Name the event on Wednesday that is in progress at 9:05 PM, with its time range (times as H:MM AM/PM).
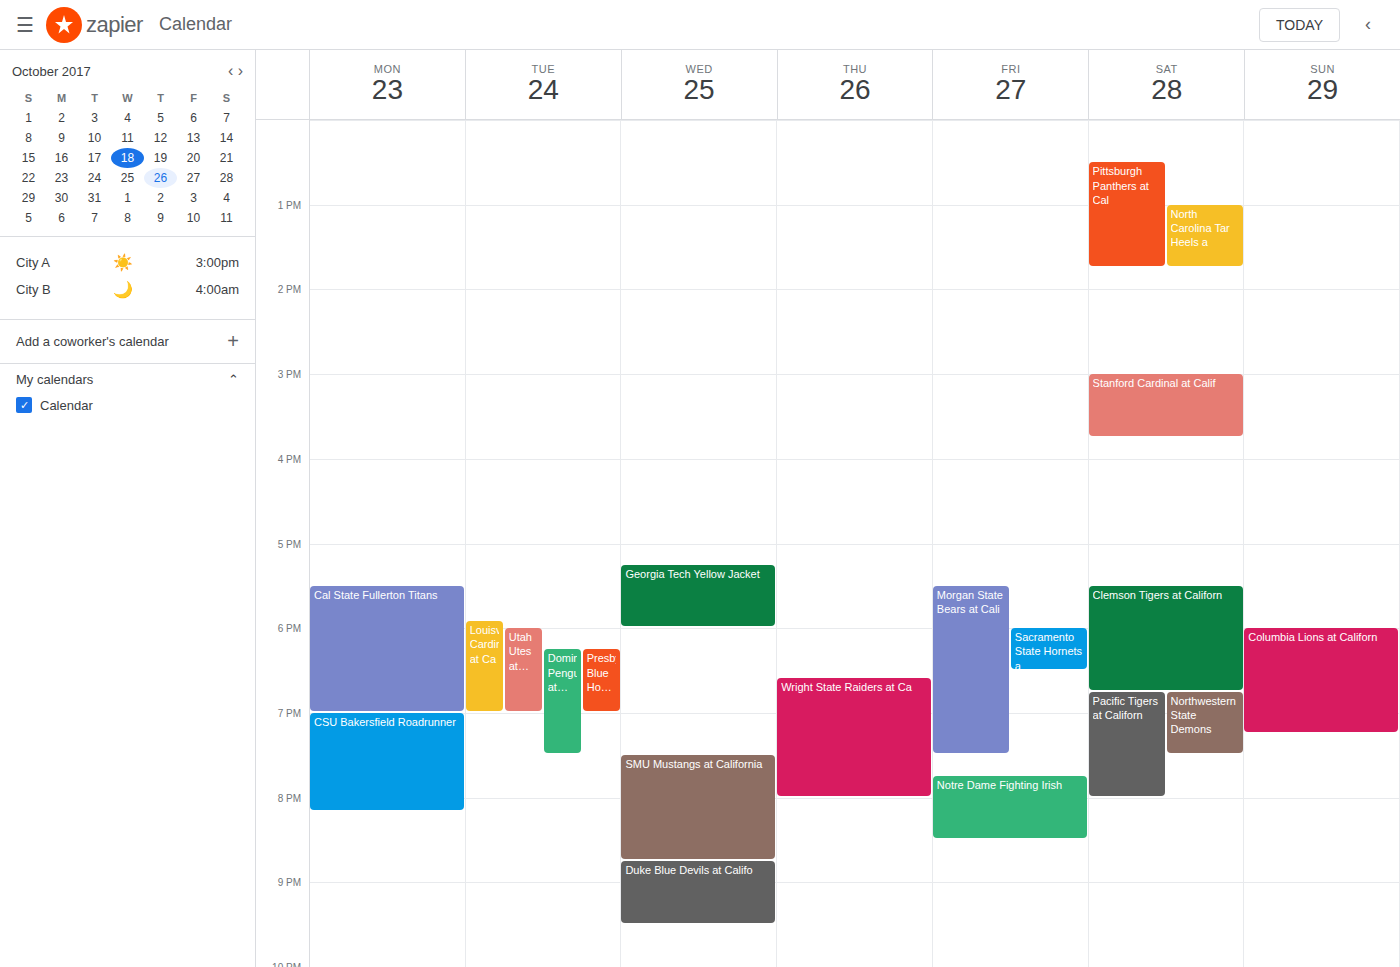
"Duke Blue Devils at Califo", 8:45 PM to 9:30 PM